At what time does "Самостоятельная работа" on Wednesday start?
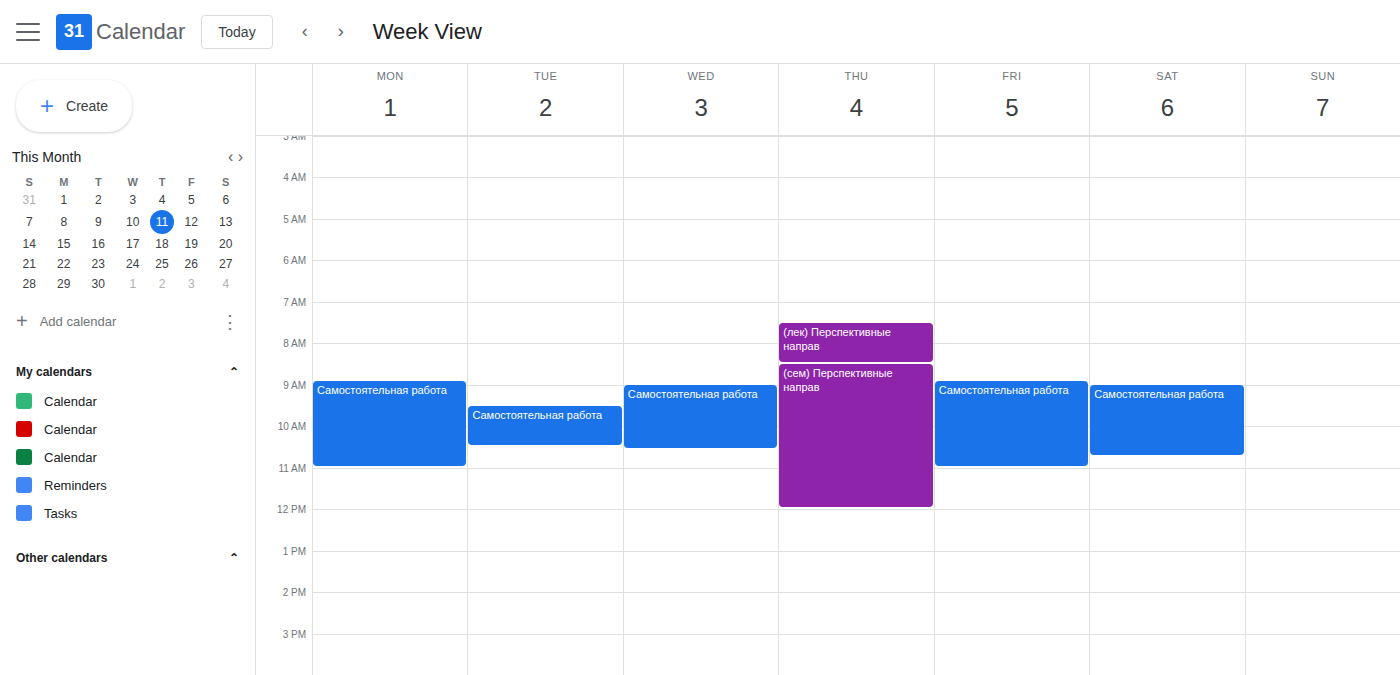
9:00 AM